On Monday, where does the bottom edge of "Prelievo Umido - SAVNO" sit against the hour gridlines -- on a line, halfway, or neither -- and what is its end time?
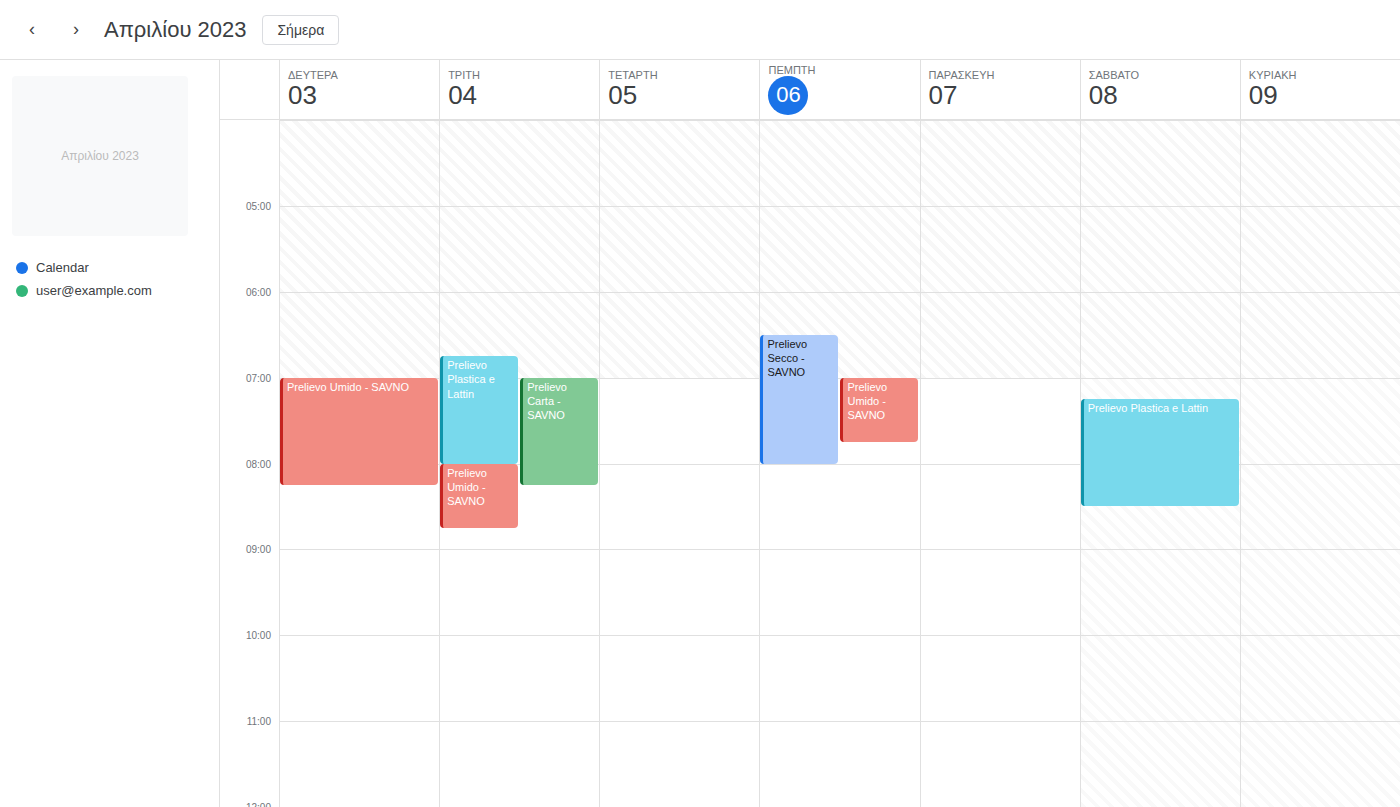
8:15 AM -- neither: a quarter of the way from the 8 AM line to the 9 AM line.